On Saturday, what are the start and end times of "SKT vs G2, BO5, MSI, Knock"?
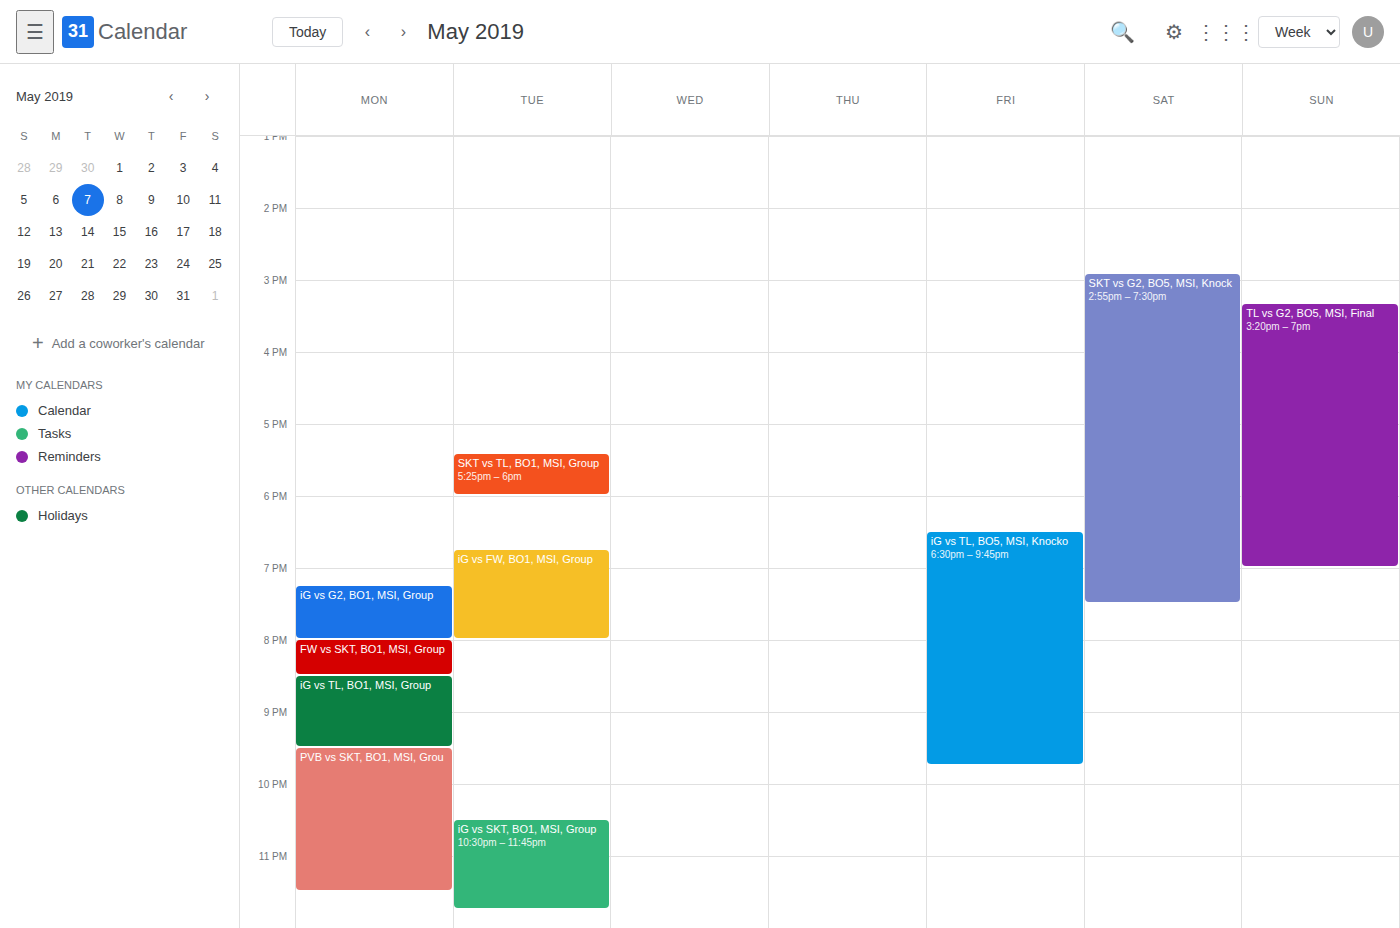
2:55 PM to 7:30 PM